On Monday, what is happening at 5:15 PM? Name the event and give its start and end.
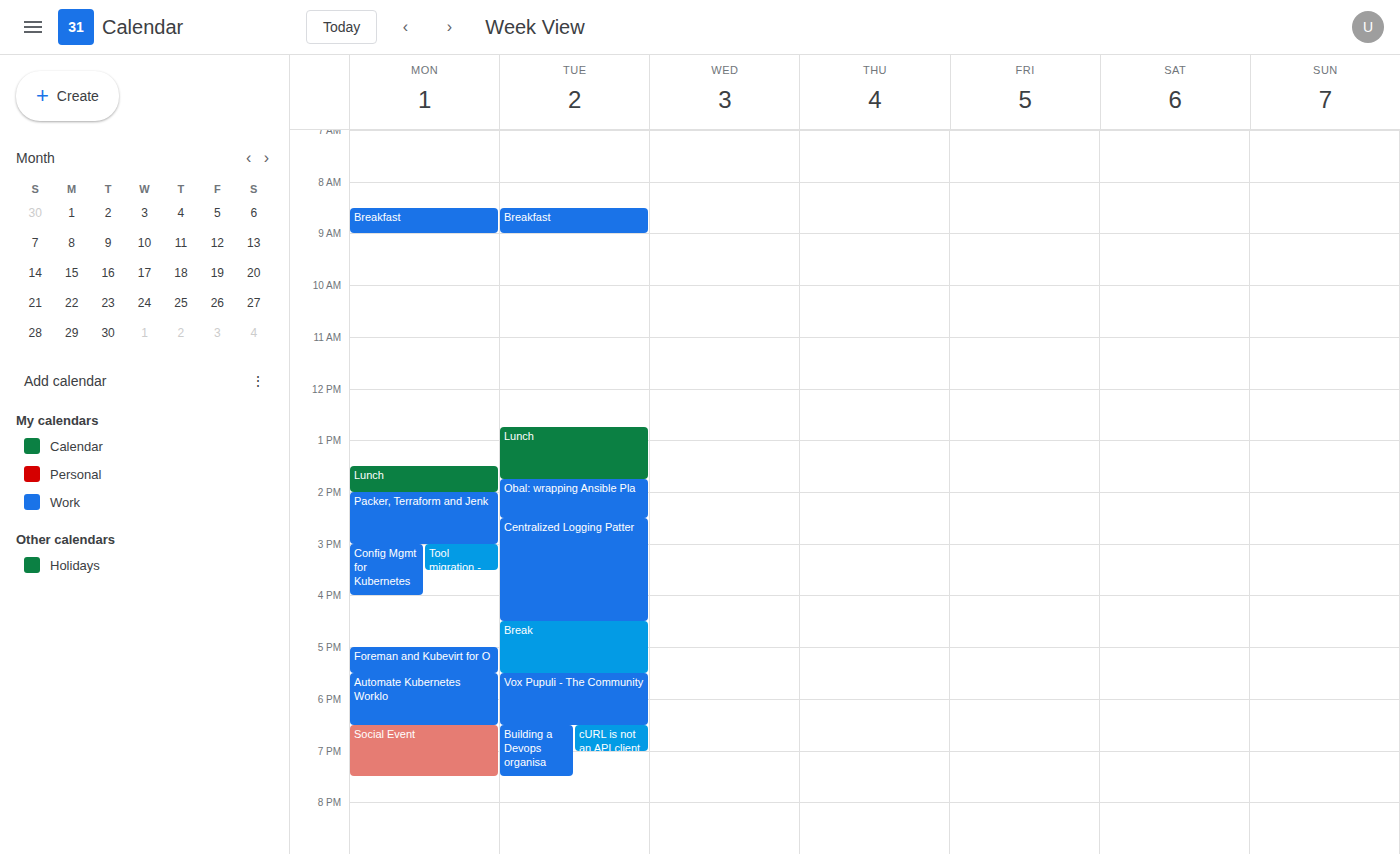
"Foreman and Kubevirt for O", 5:00 PM to 5:30 PM